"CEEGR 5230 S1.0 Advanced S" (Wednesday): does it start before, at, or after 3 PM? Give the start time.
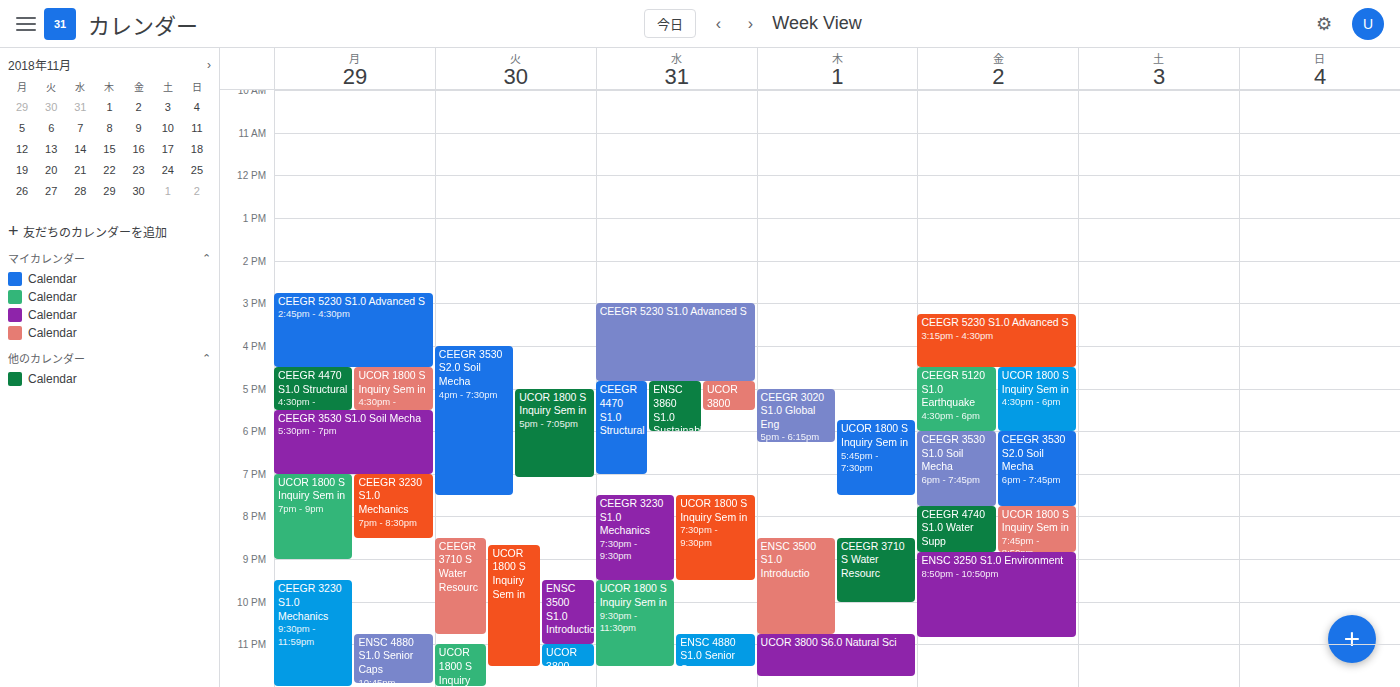
3:00 PM -- exactly at 3 PM, on the 3 PM line.